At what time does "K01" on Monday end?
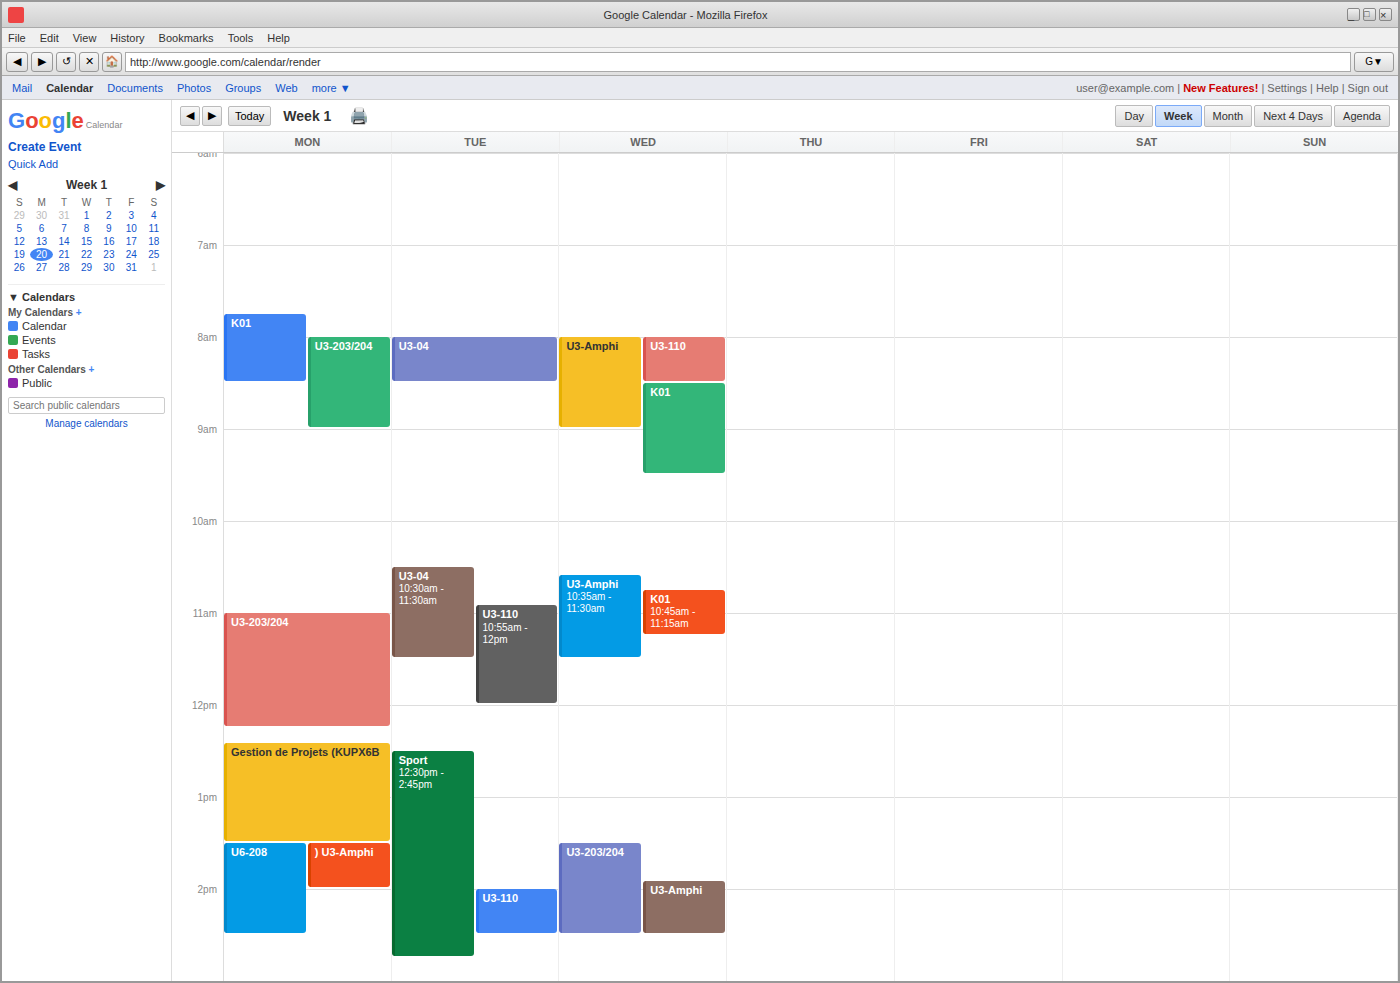
8:30 AM